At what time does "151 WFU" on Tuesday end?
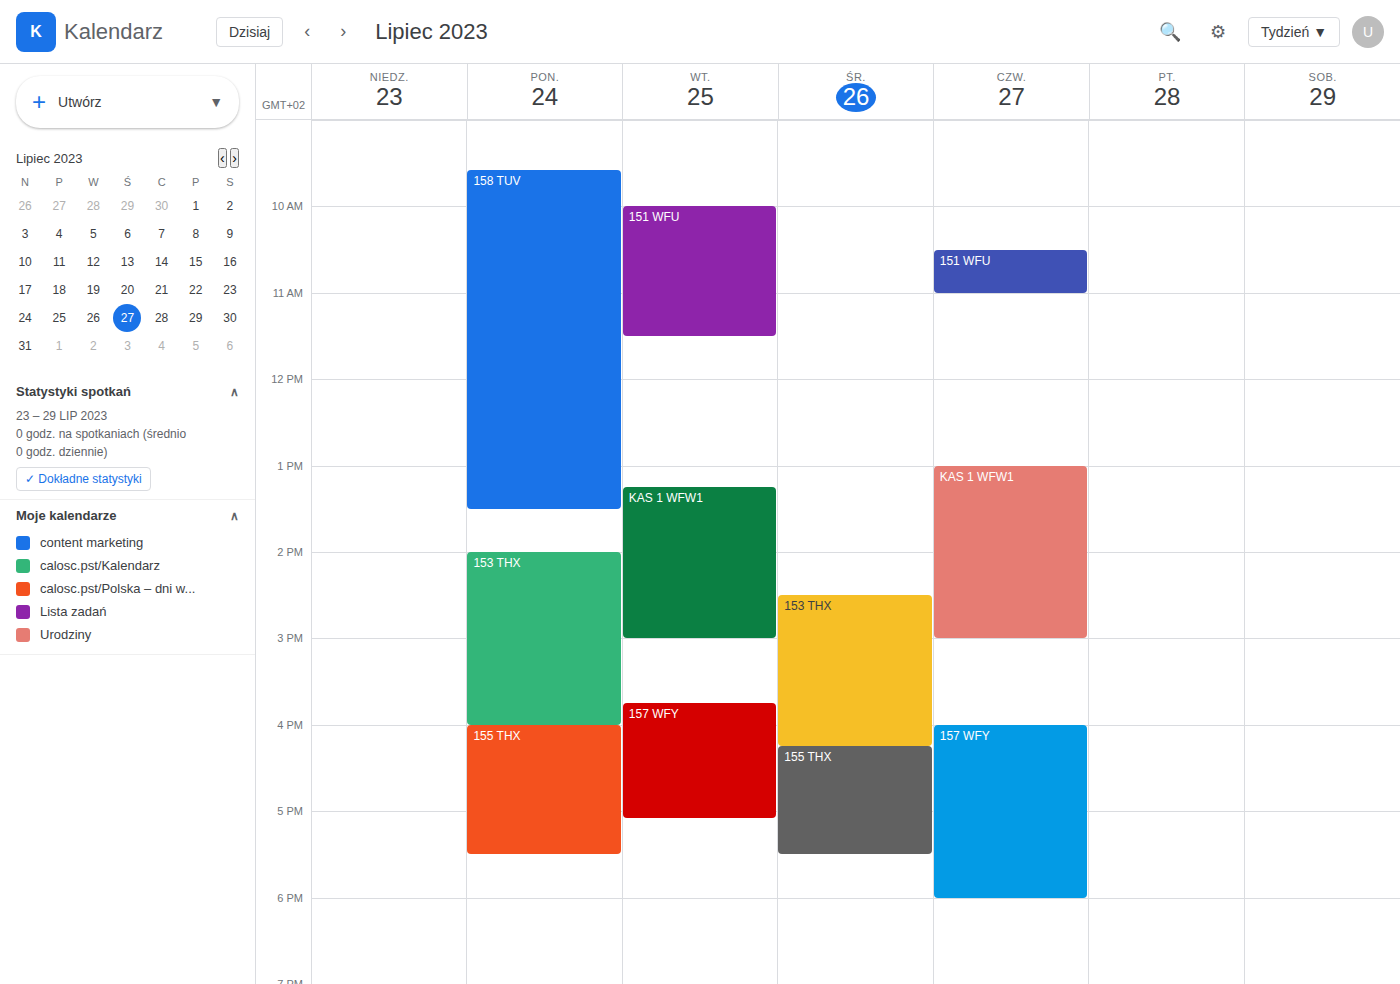
11:30